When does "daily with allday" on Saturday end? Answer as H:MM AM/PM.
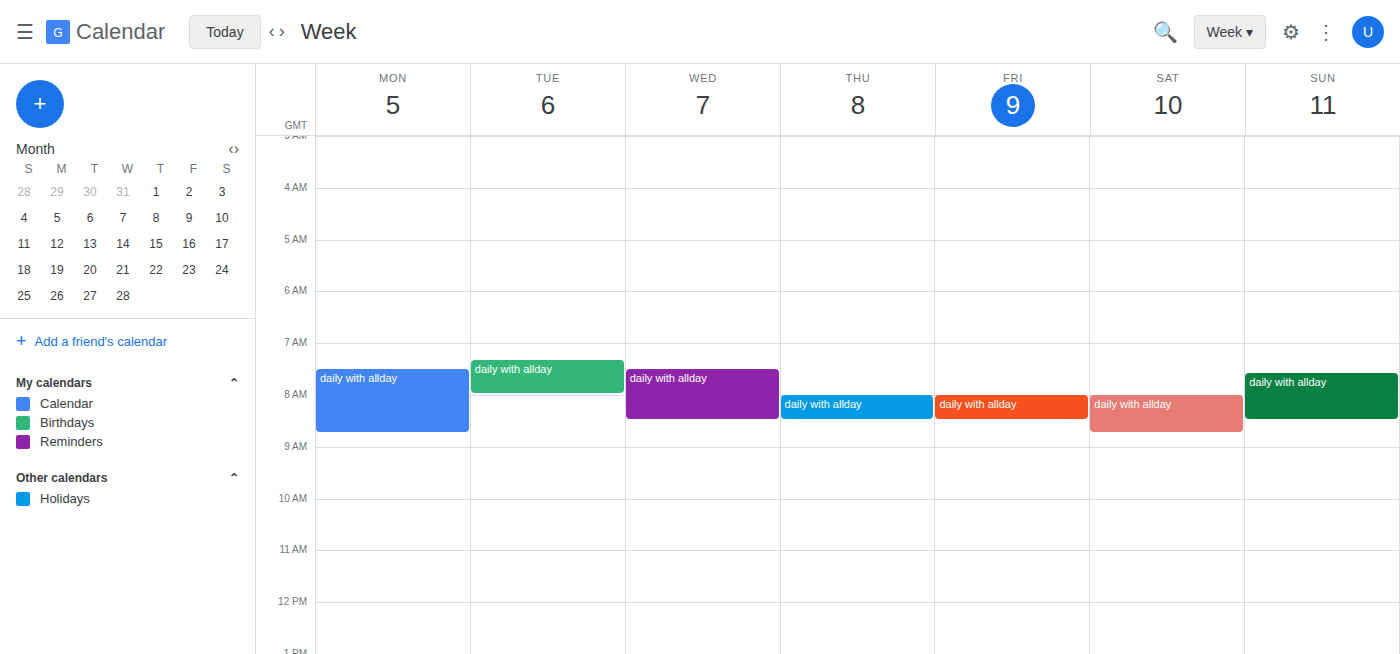
8:45 AM